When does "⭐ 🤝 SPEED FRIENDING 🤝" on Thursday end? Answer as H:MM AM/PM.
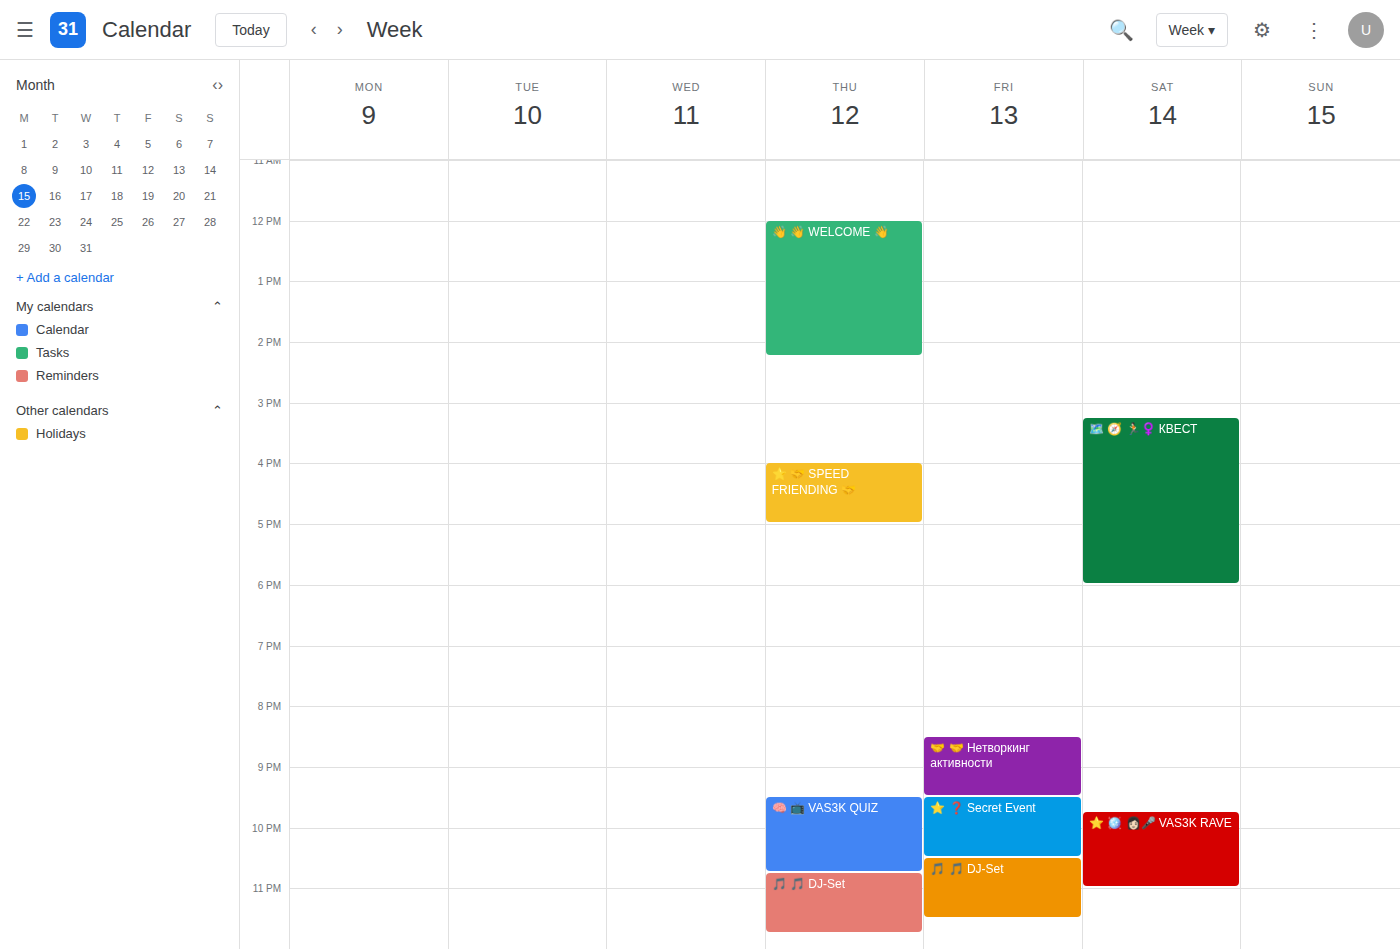
5:00 PM